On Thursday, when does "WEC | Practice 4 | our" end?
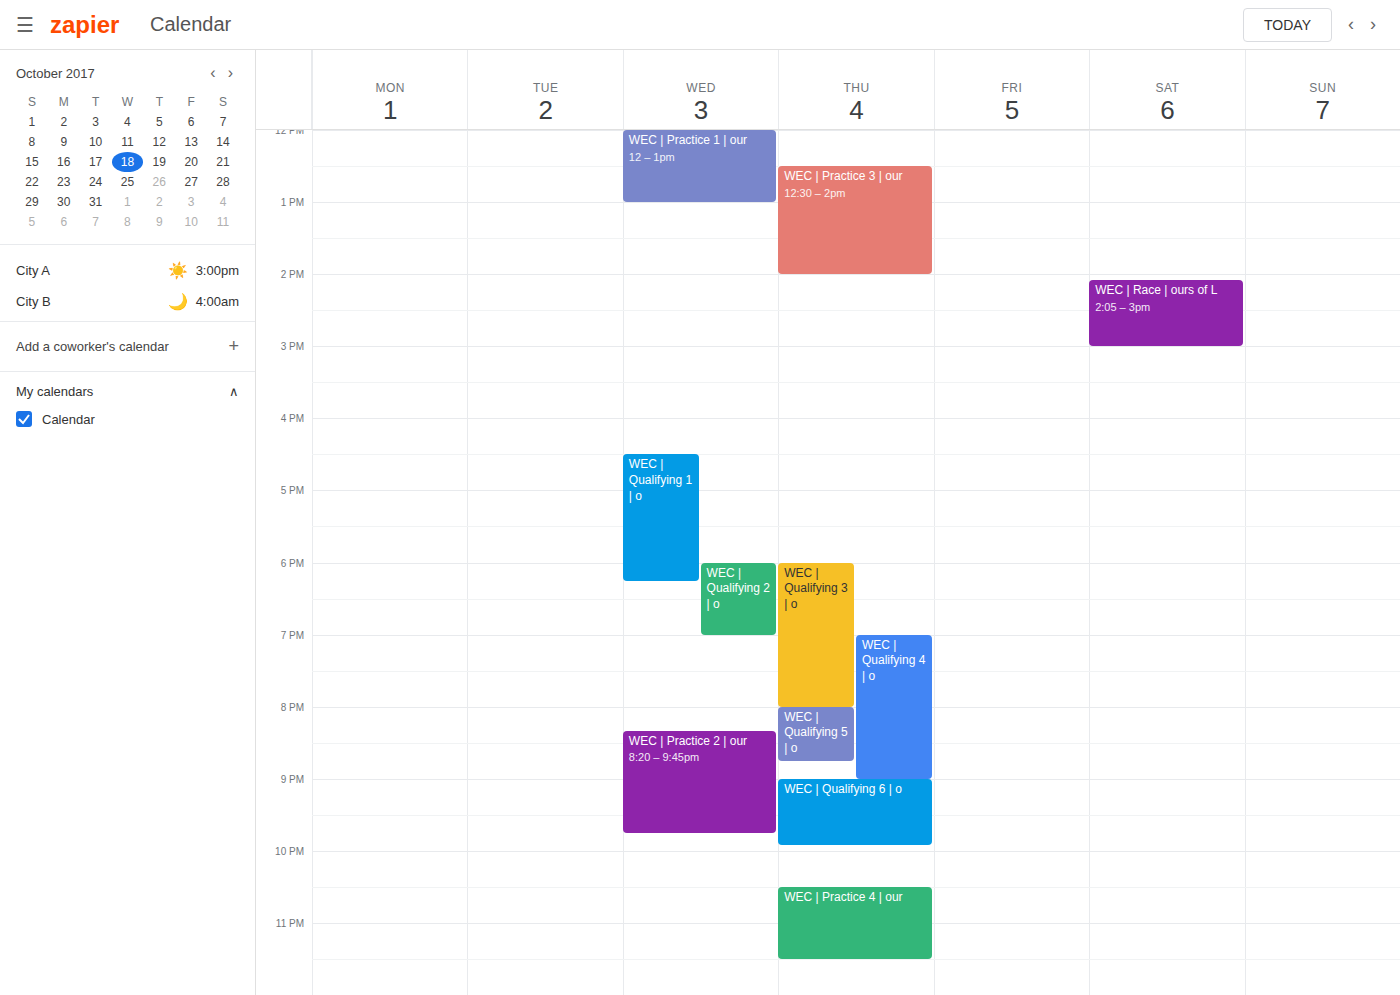
23:30